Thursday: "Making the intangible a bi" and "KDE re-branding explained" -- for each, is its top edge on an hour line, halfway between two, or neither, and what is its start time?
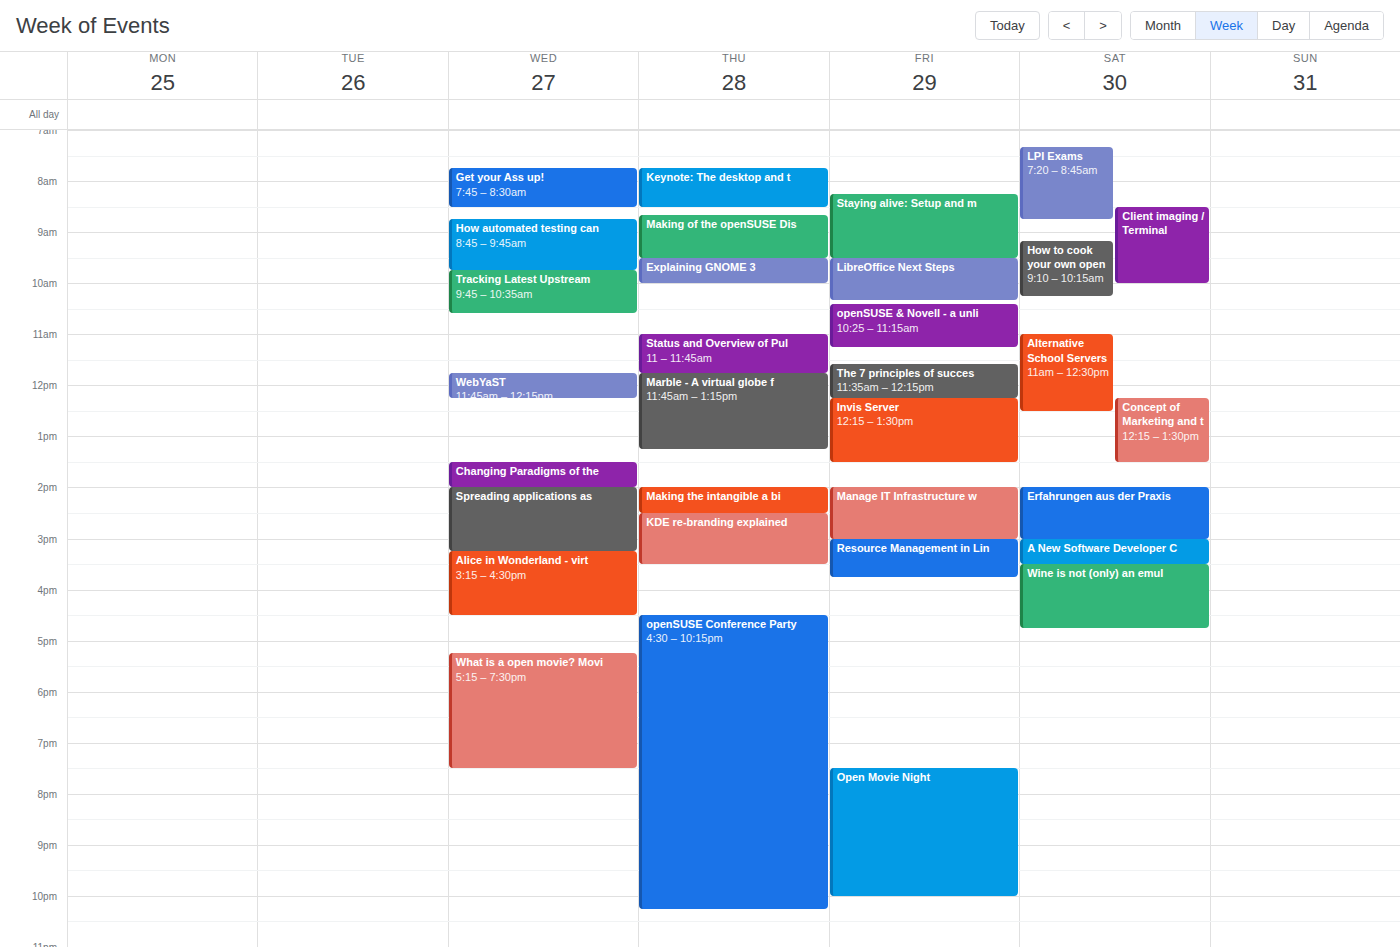
"Making the intangible a bi": 2:00 PM, exactly on the 2 PM line. "KDE re-branding explained": 2:30 PM, halfway between the 2 PM and 3 PM lines.